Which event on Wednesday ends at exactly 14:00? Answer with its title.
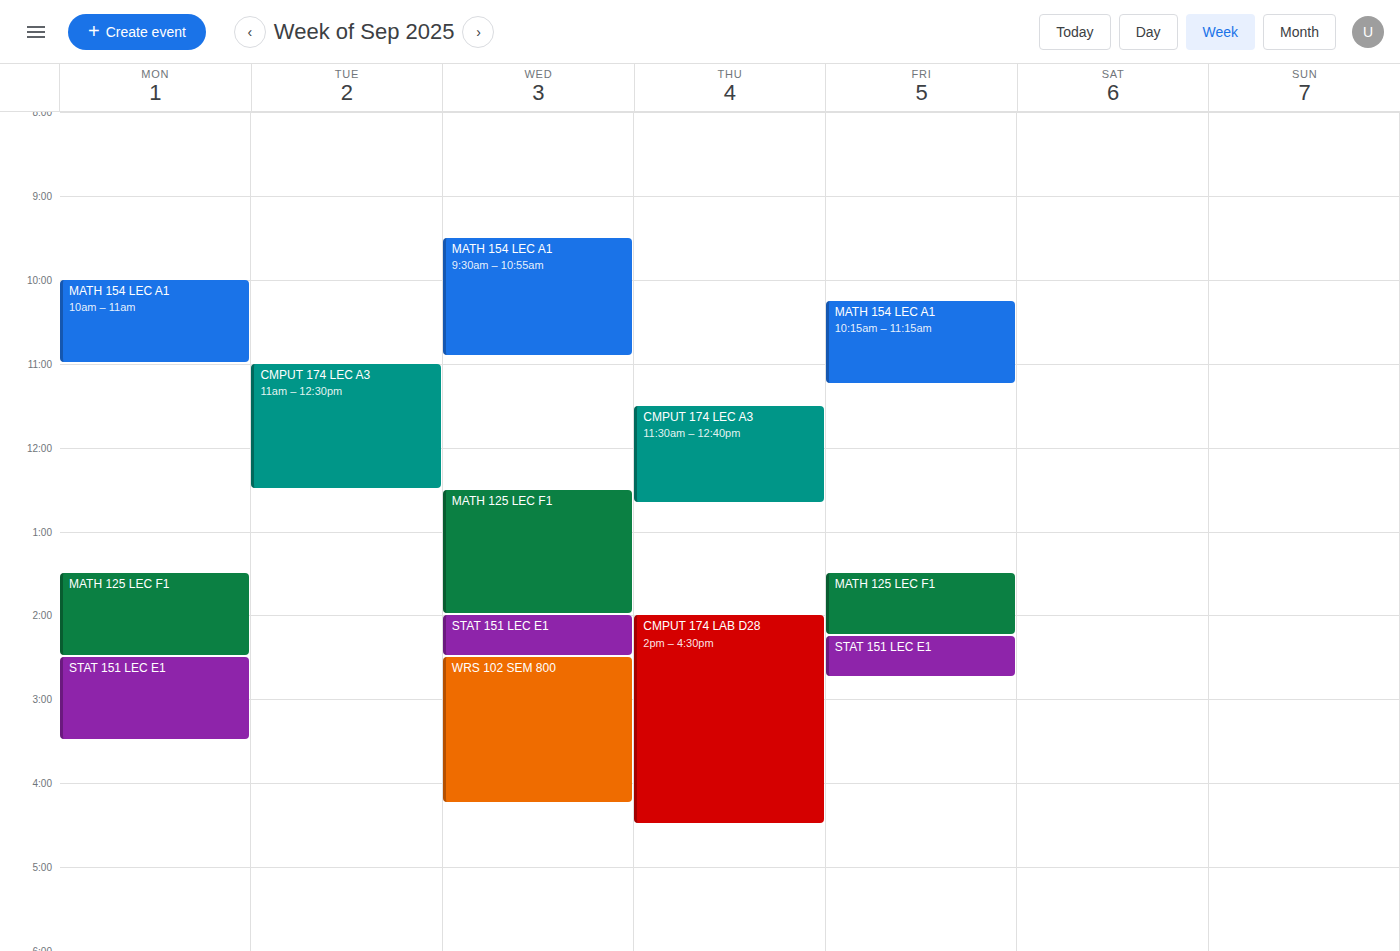
"MATH 125 LEC F1"